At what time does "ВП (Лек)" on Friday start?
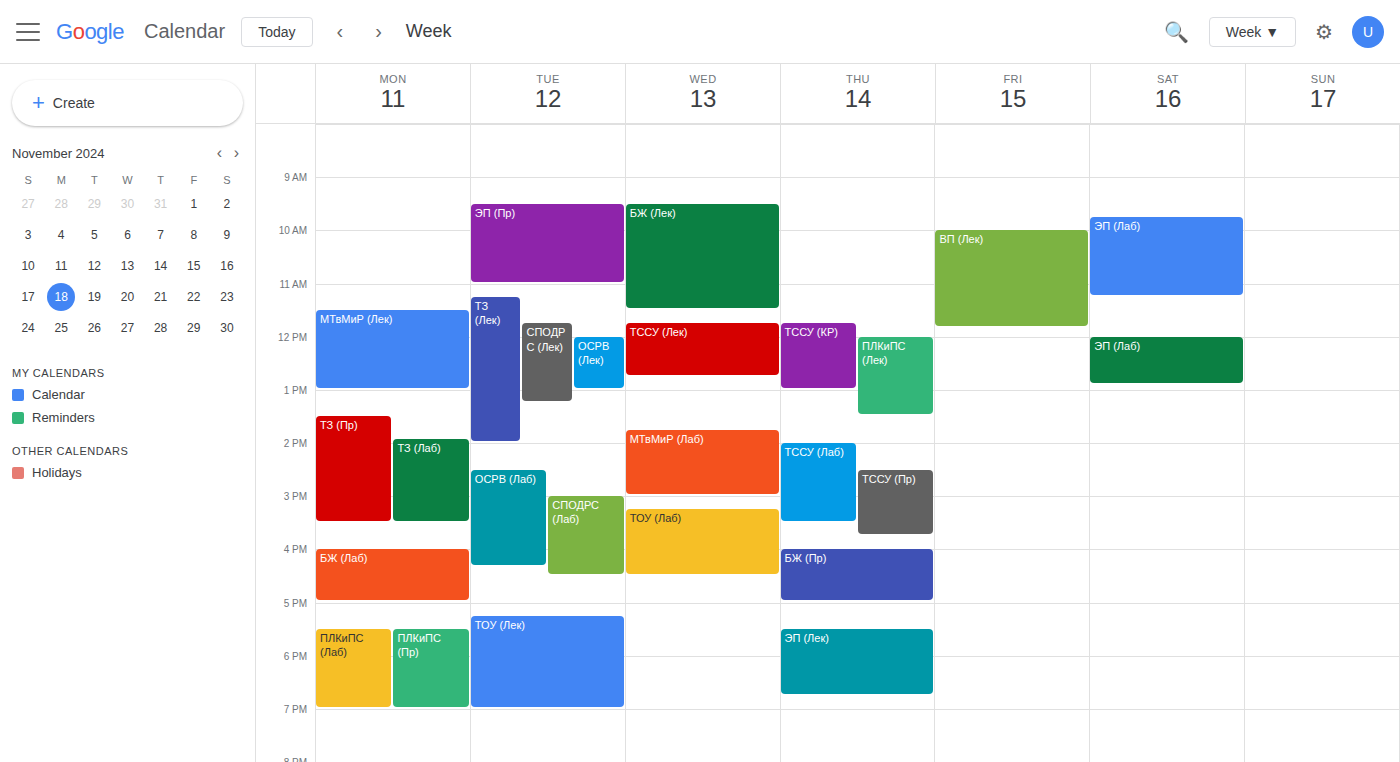
10:00 AM